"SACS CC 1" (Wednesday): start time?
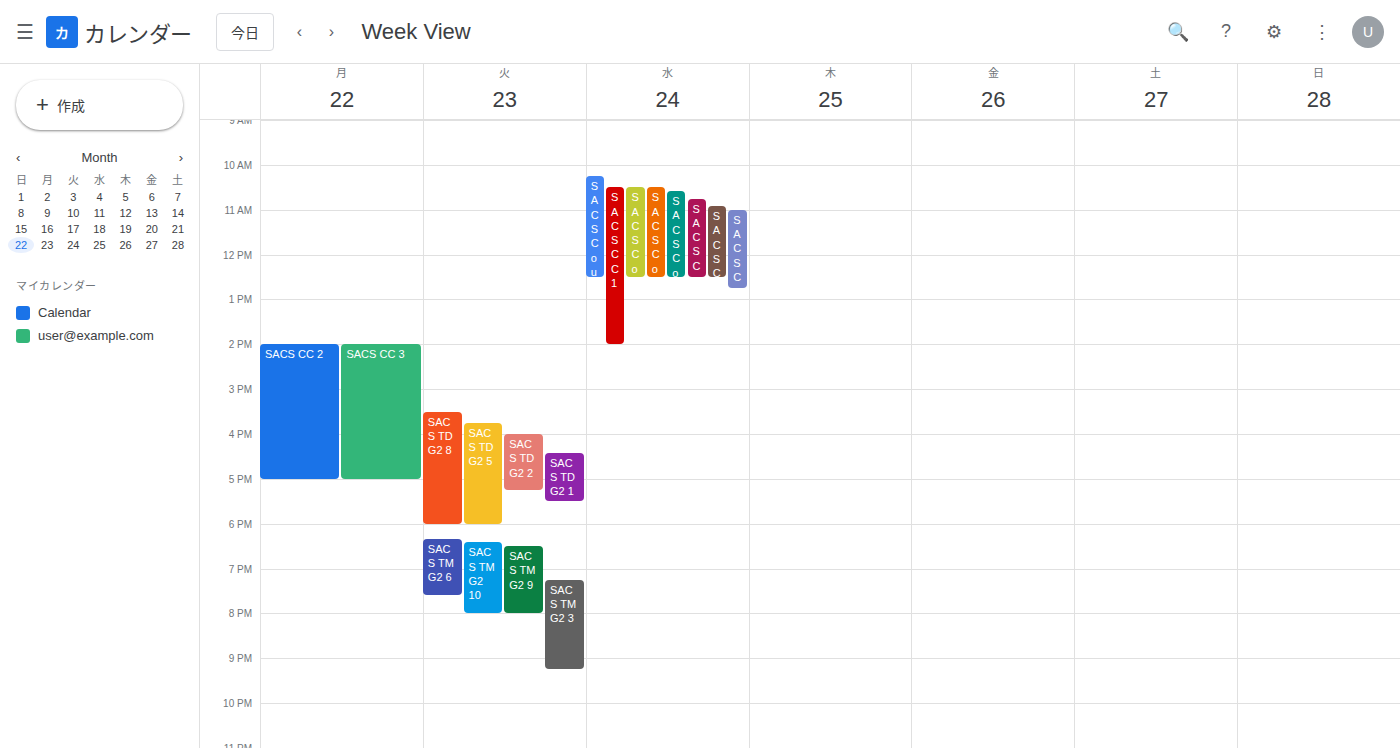
10:30 AM